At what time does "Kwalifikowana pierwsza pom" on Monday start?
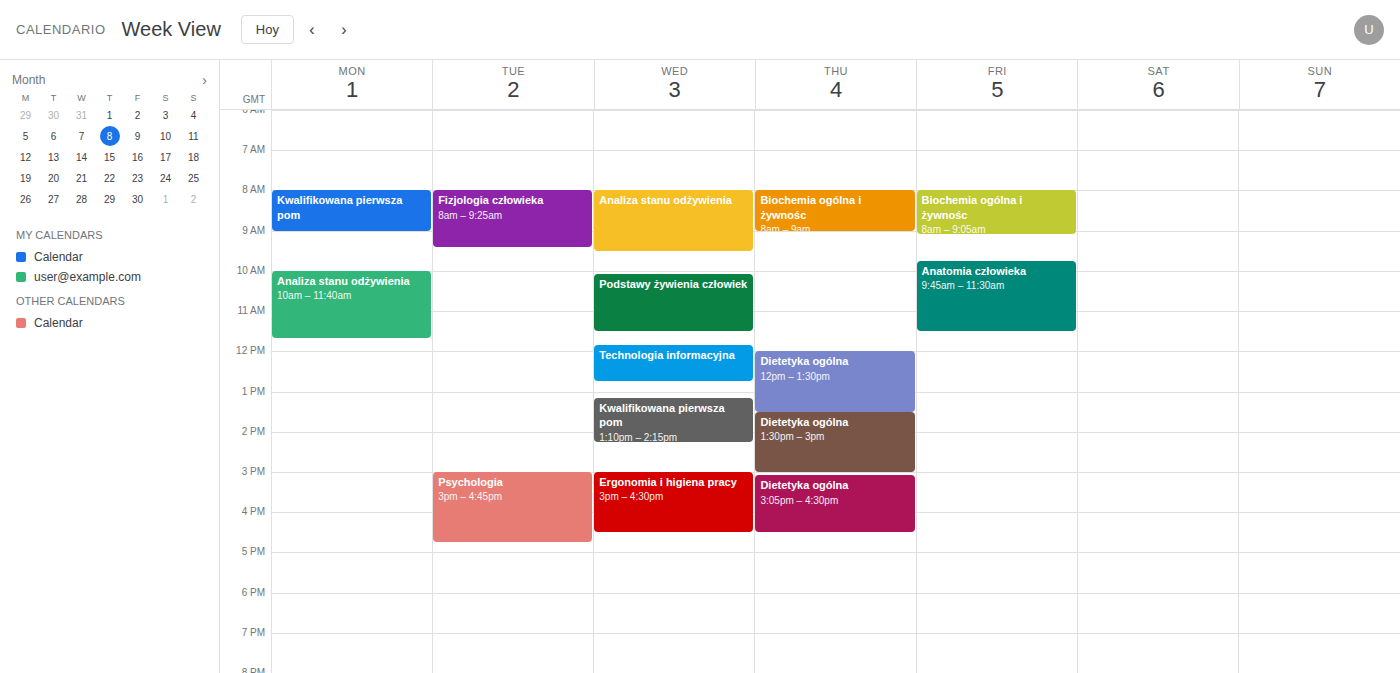
8:00 AM